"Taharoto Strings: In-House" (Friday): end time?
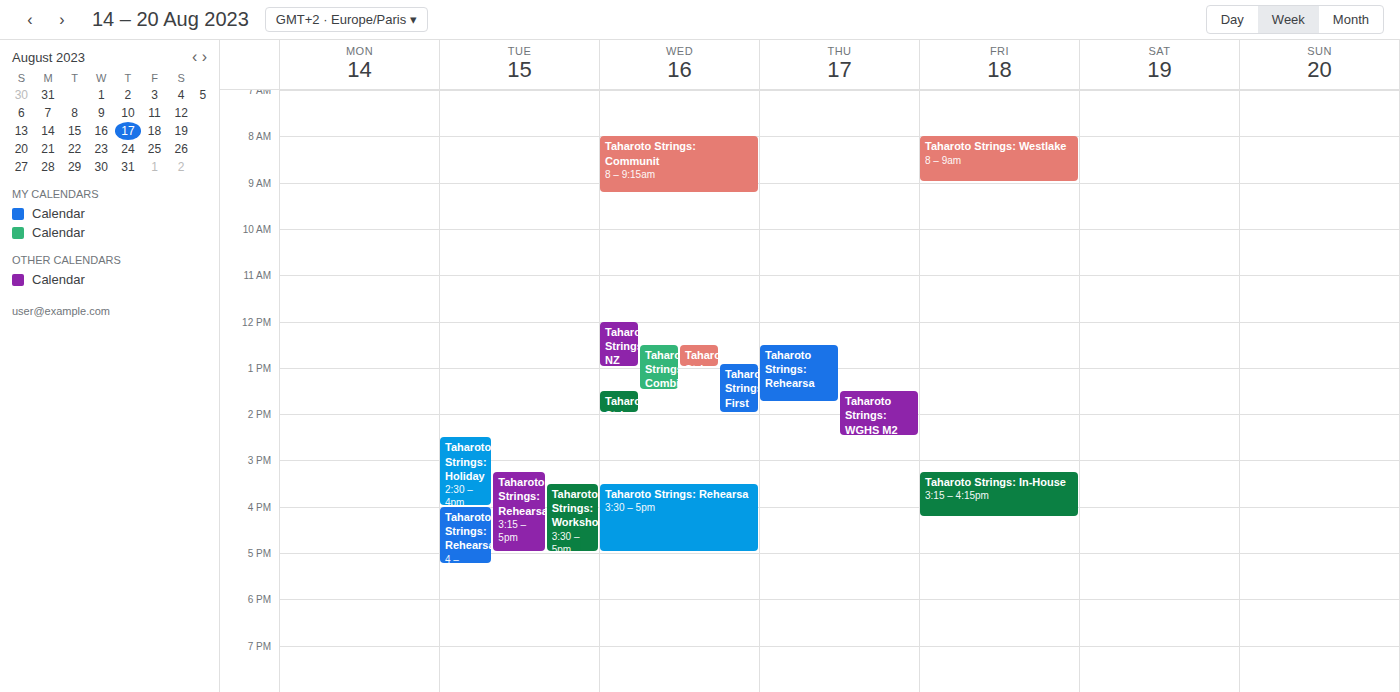
4:15 PM